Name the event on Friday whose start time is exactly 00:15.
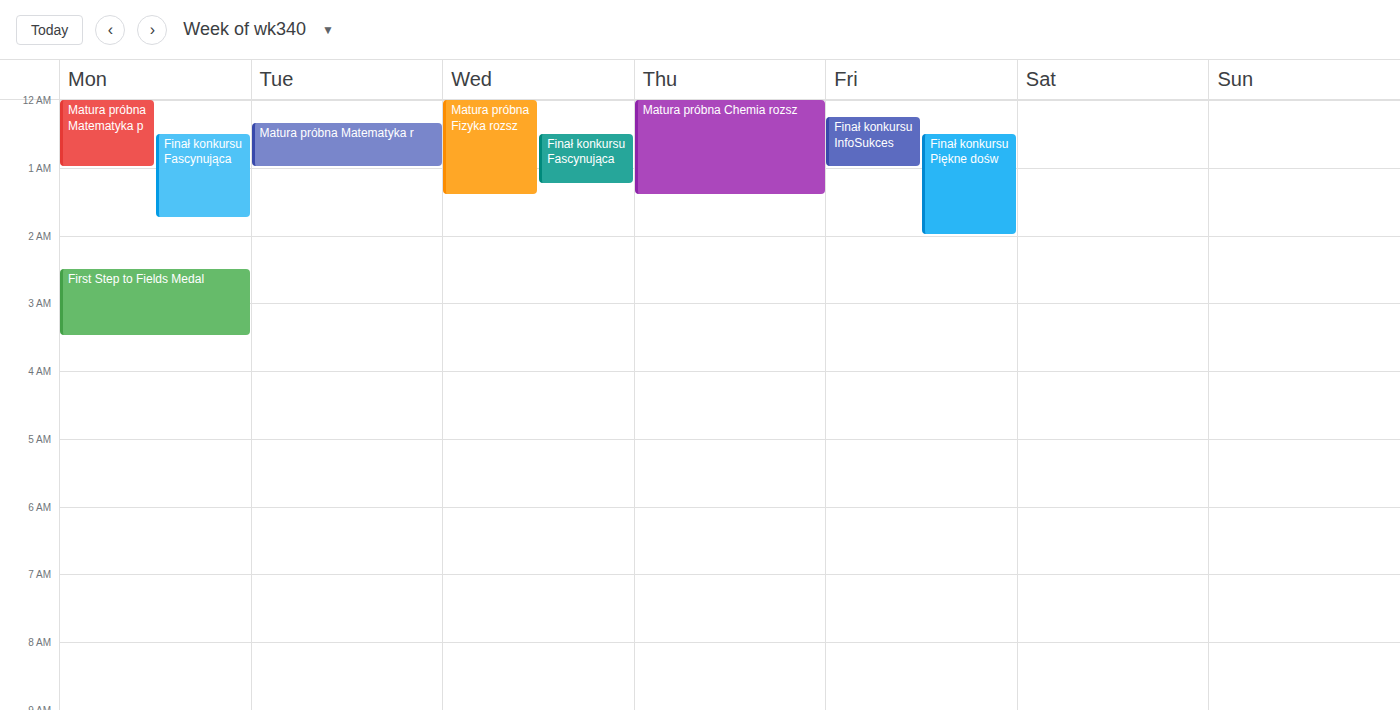
"Finał konkursu InfoSukces"